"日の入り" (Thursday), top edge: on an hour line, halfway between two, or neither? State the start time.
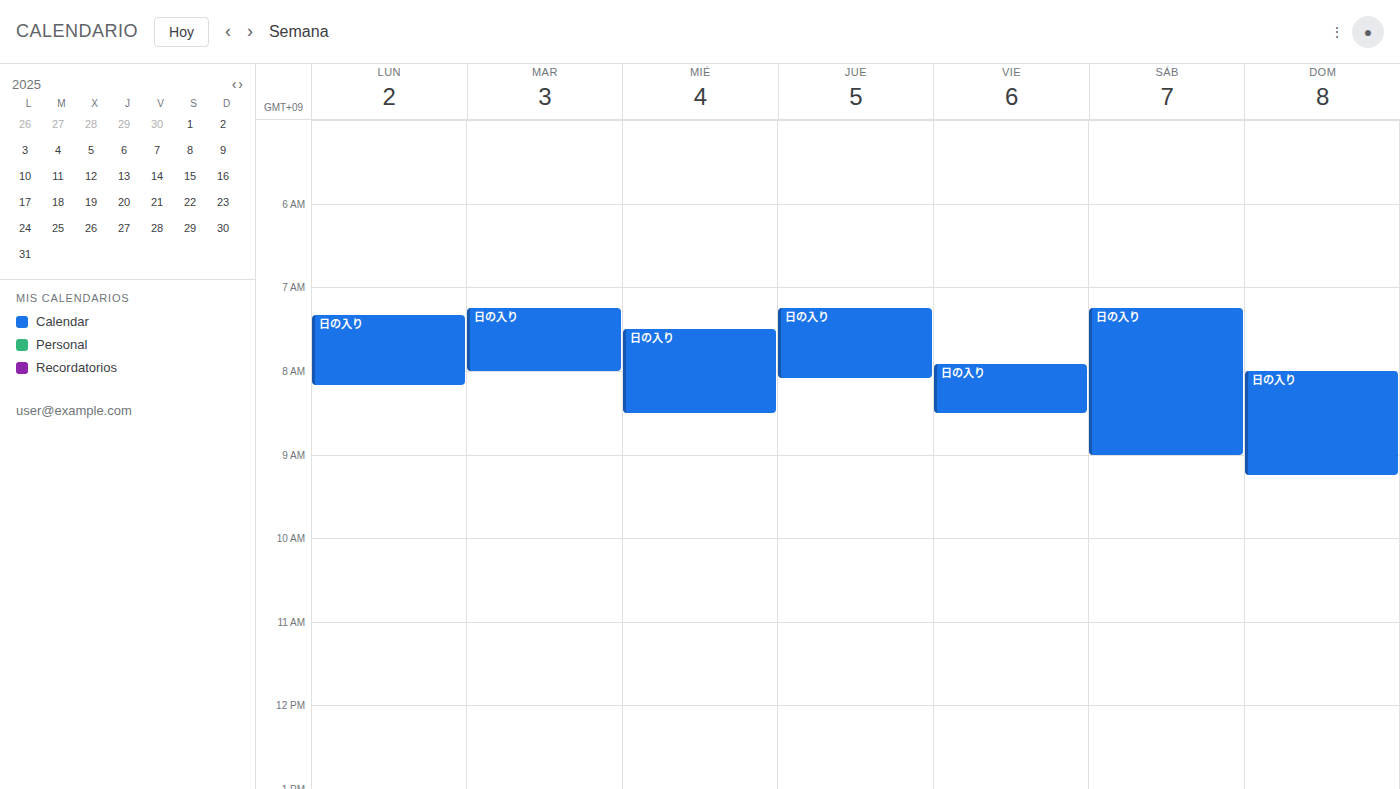
7:15 AM -- neither: a quarter of the way from the 7 AM line to the 8 AM line.